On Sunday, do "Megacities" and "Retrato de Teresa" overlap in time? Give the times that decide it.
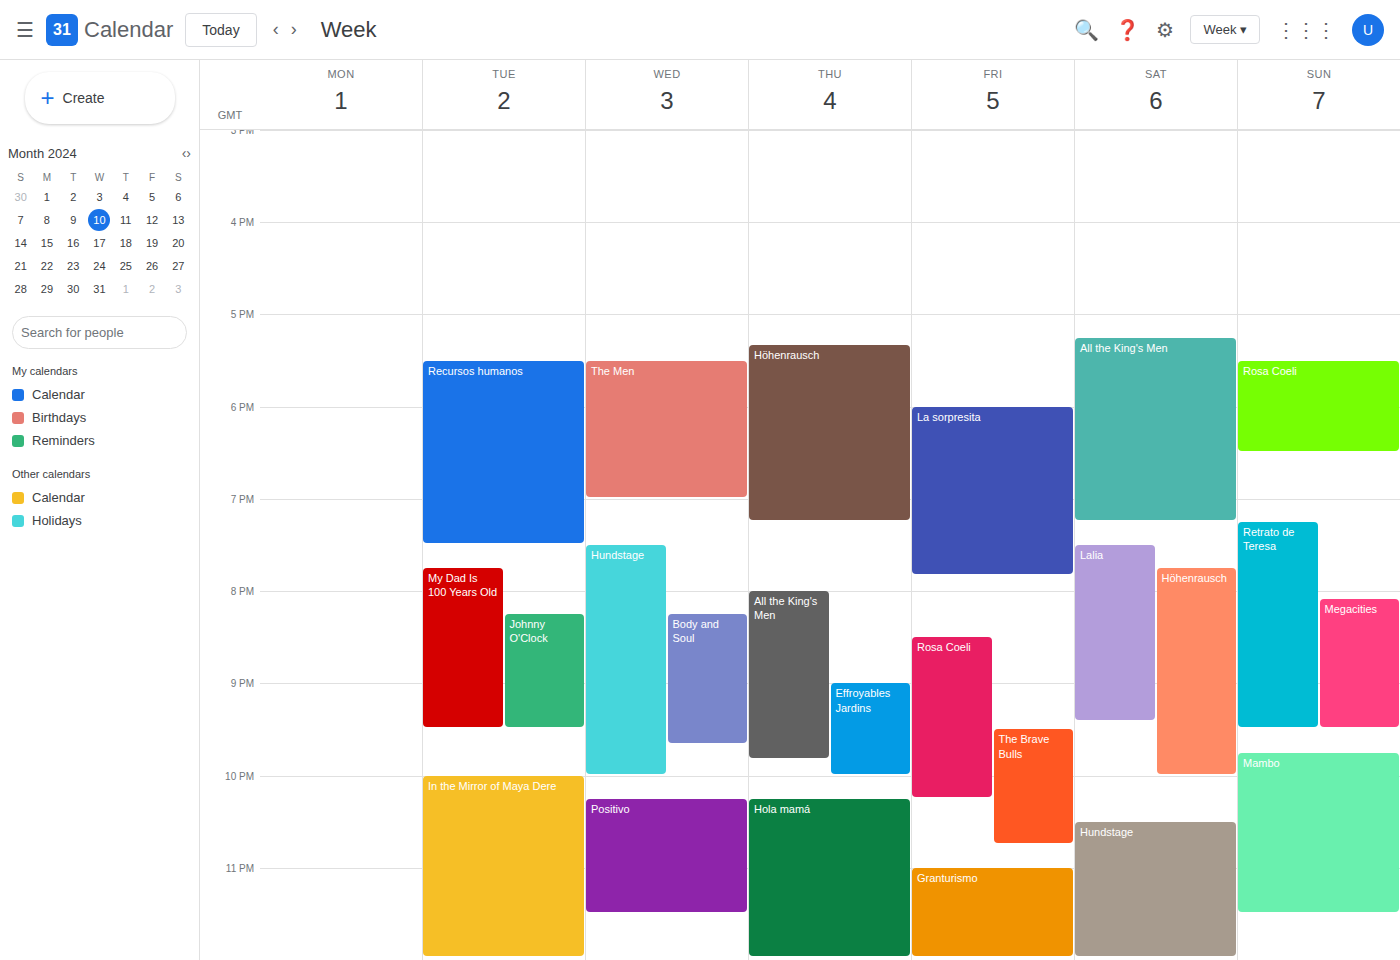
"Megacities" starts at 20:05, before "Retrato de Teresa" ends at 21:30 -- they overlap.